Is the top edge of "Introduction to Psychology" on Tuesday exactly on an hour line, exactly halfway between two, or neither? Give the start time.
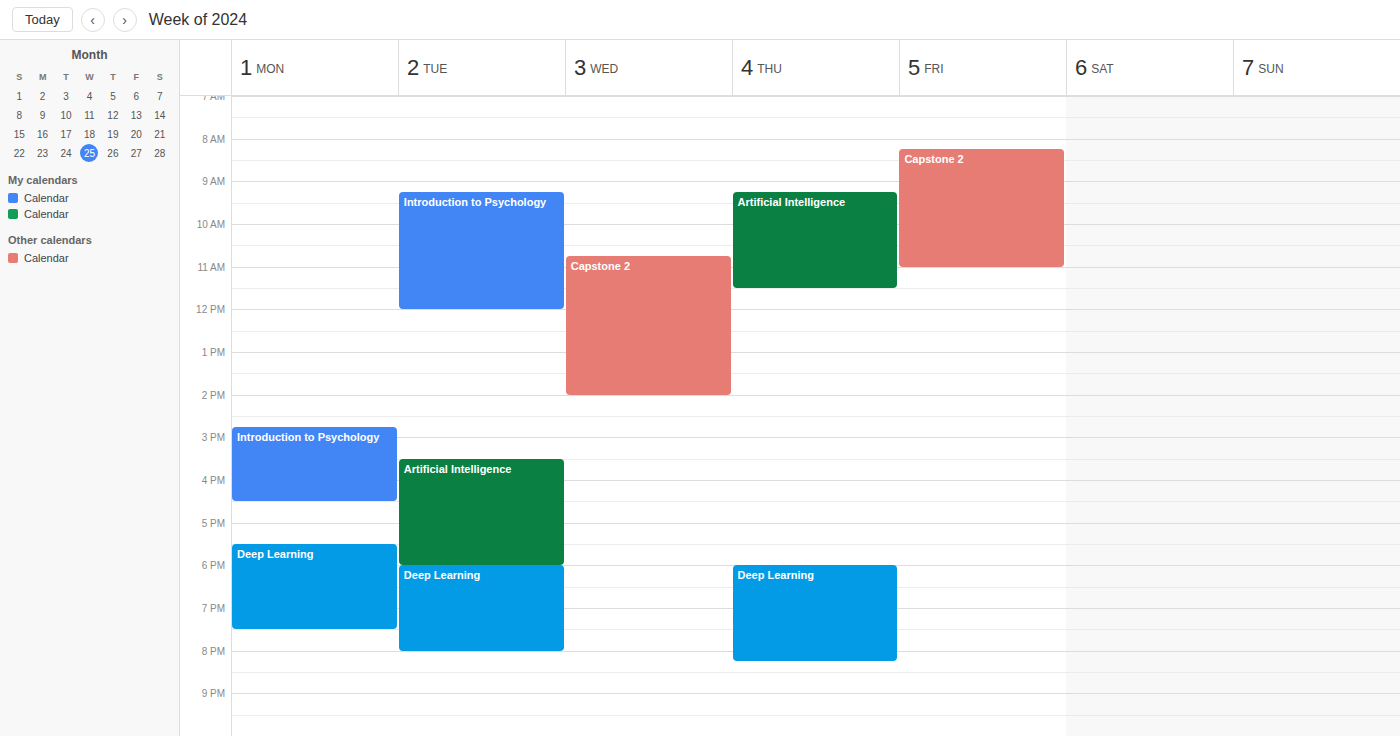
9:15 AM -- neither: a quarter of the way from the 9 AM line to the 10 AM line.